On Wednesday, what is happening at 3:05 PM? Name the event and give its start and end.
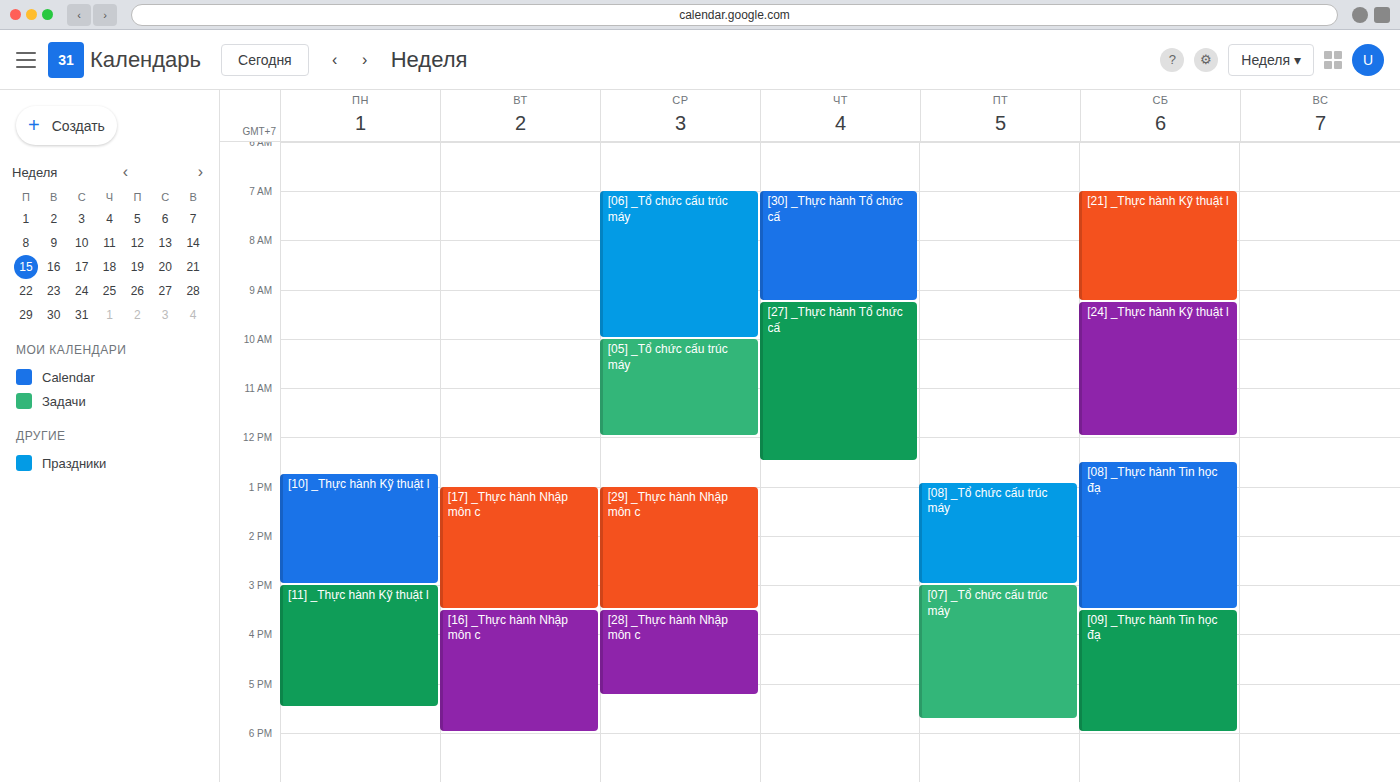
"[29] _Thực hành Nhập môn c", 1:00 PM to 3:30 PM